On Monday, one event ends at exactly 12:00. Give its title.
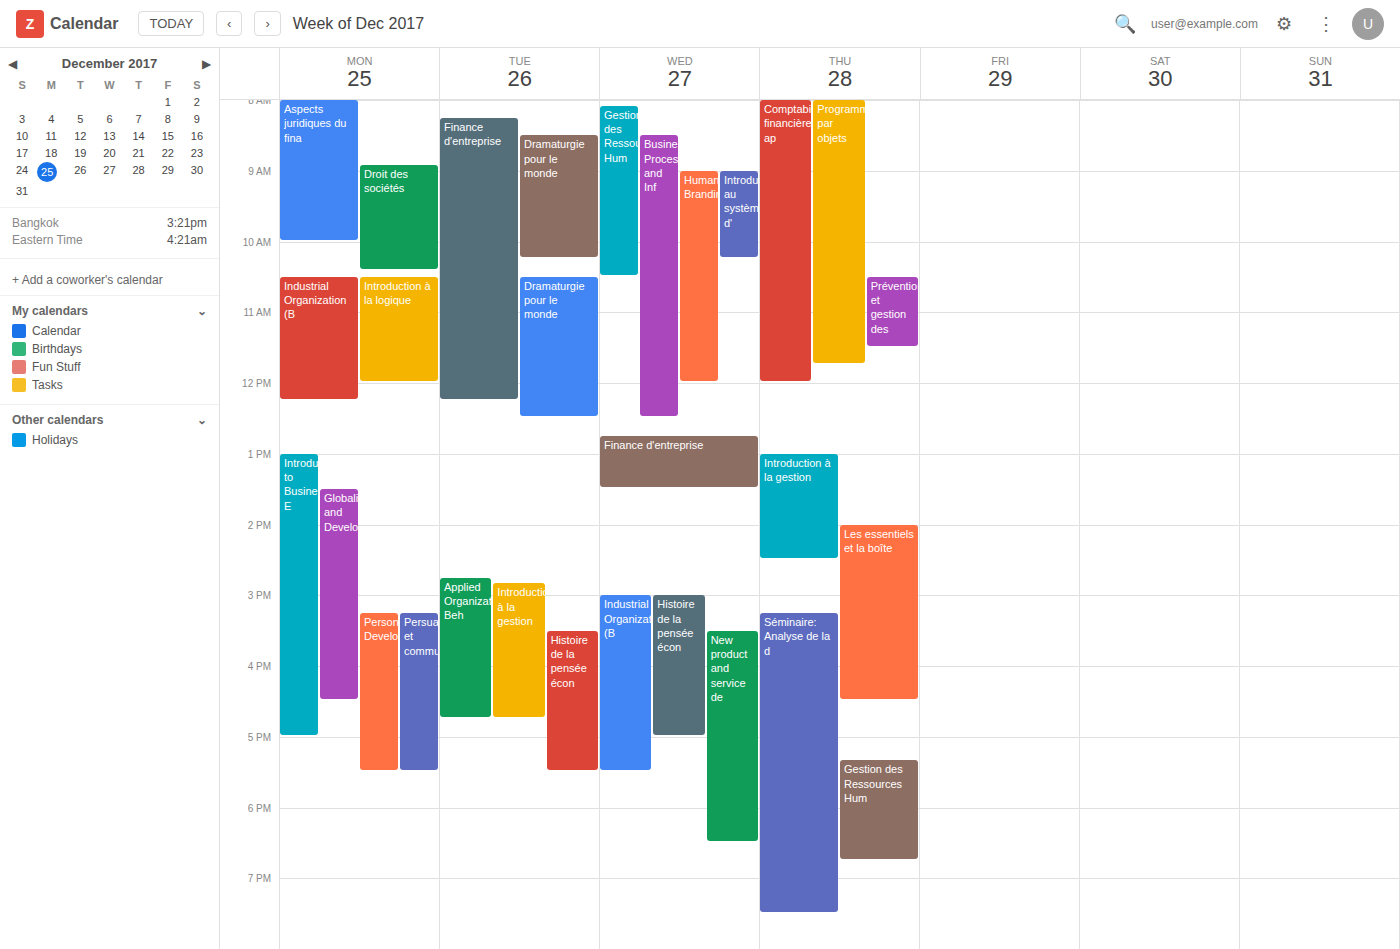
"Introduction à la logique"